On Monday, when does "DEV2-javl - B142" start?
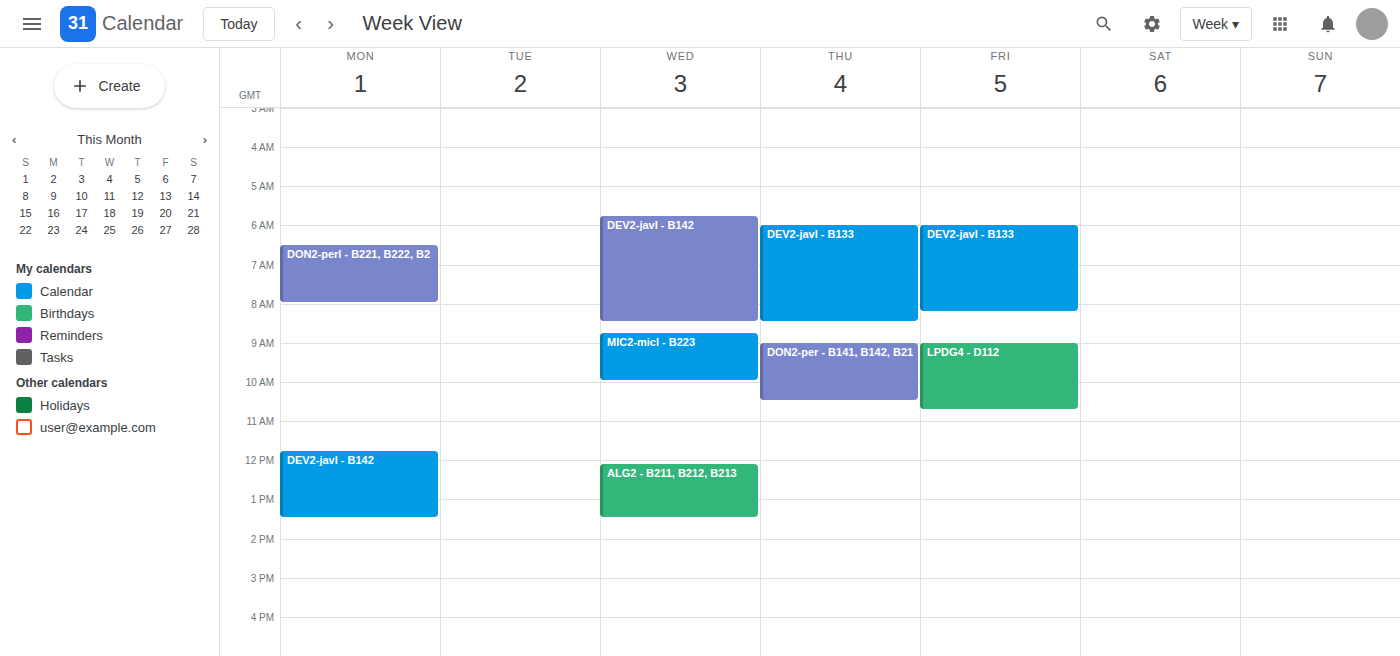
11:45 AM